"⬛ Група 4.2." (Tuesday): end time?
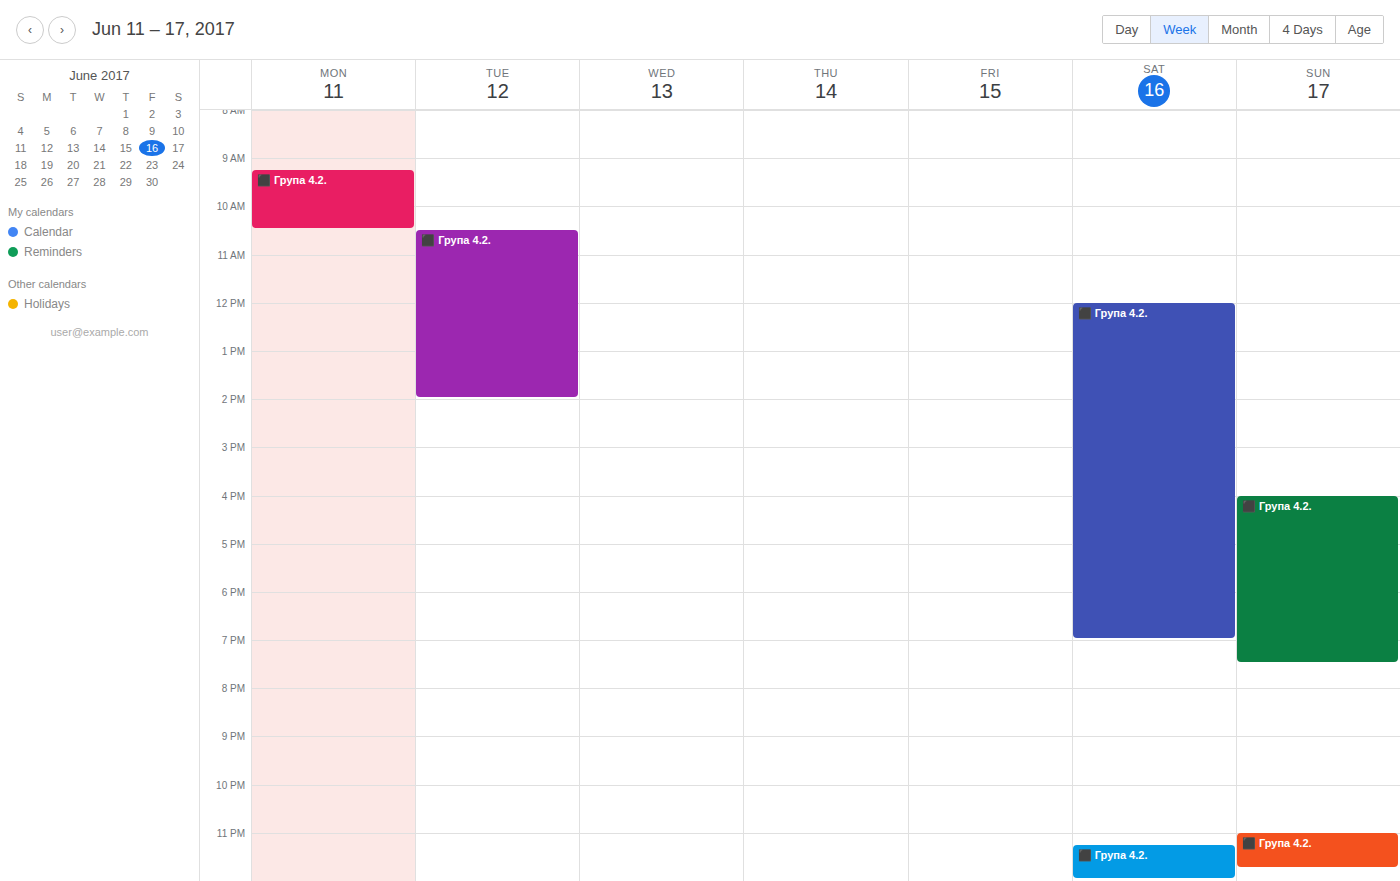
2:00 PM